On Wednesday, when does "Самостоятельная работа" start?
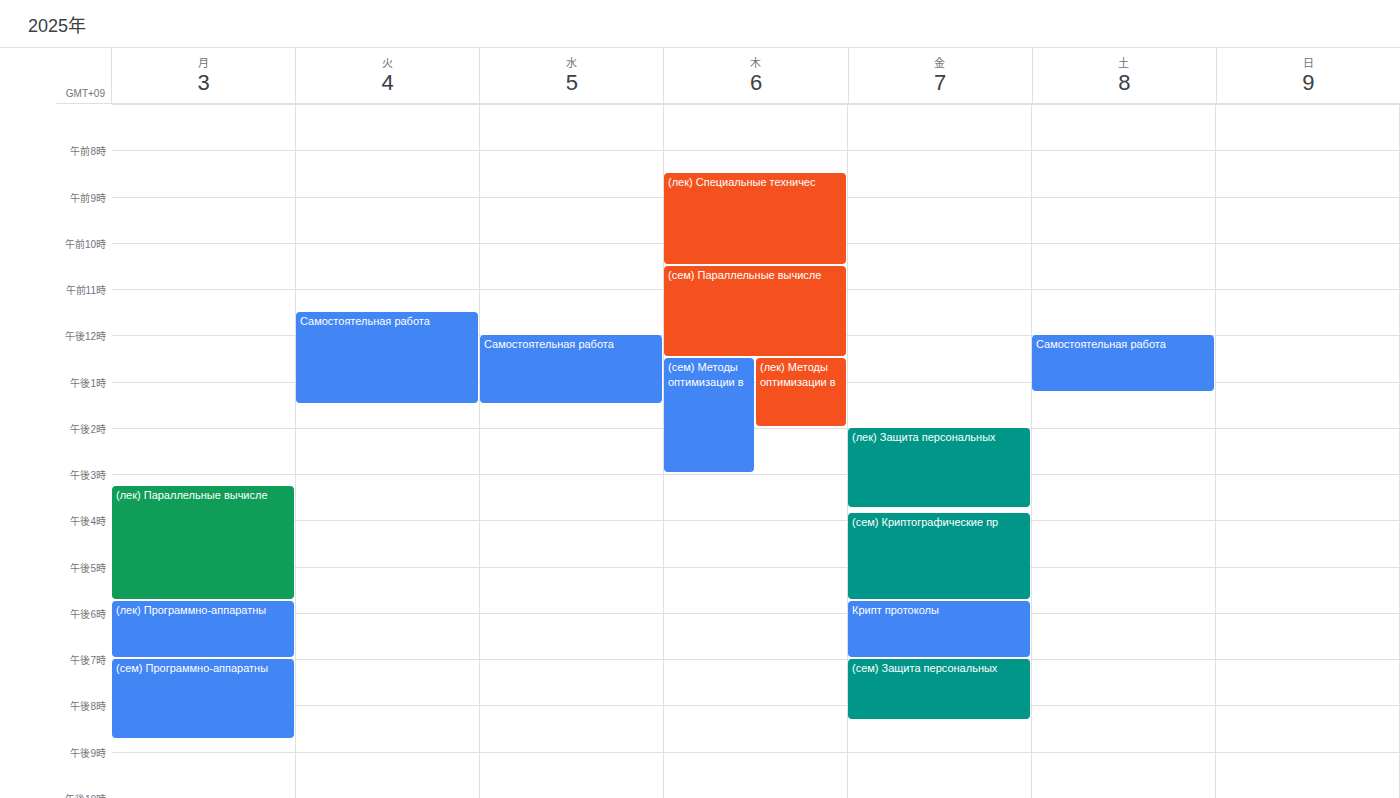
12:00